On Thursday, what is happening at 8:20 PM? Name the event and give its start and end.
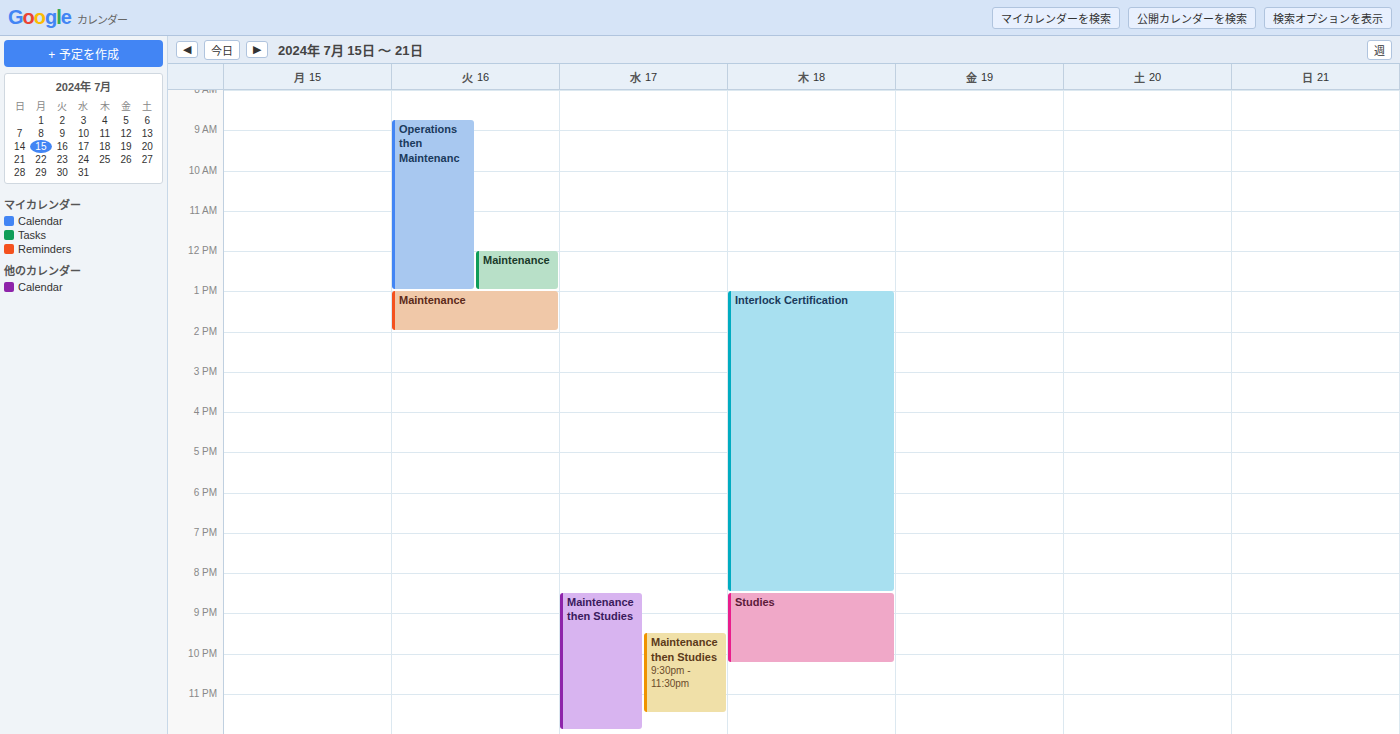
"Interlock Certification", 1:00 PM to 8:30 PM